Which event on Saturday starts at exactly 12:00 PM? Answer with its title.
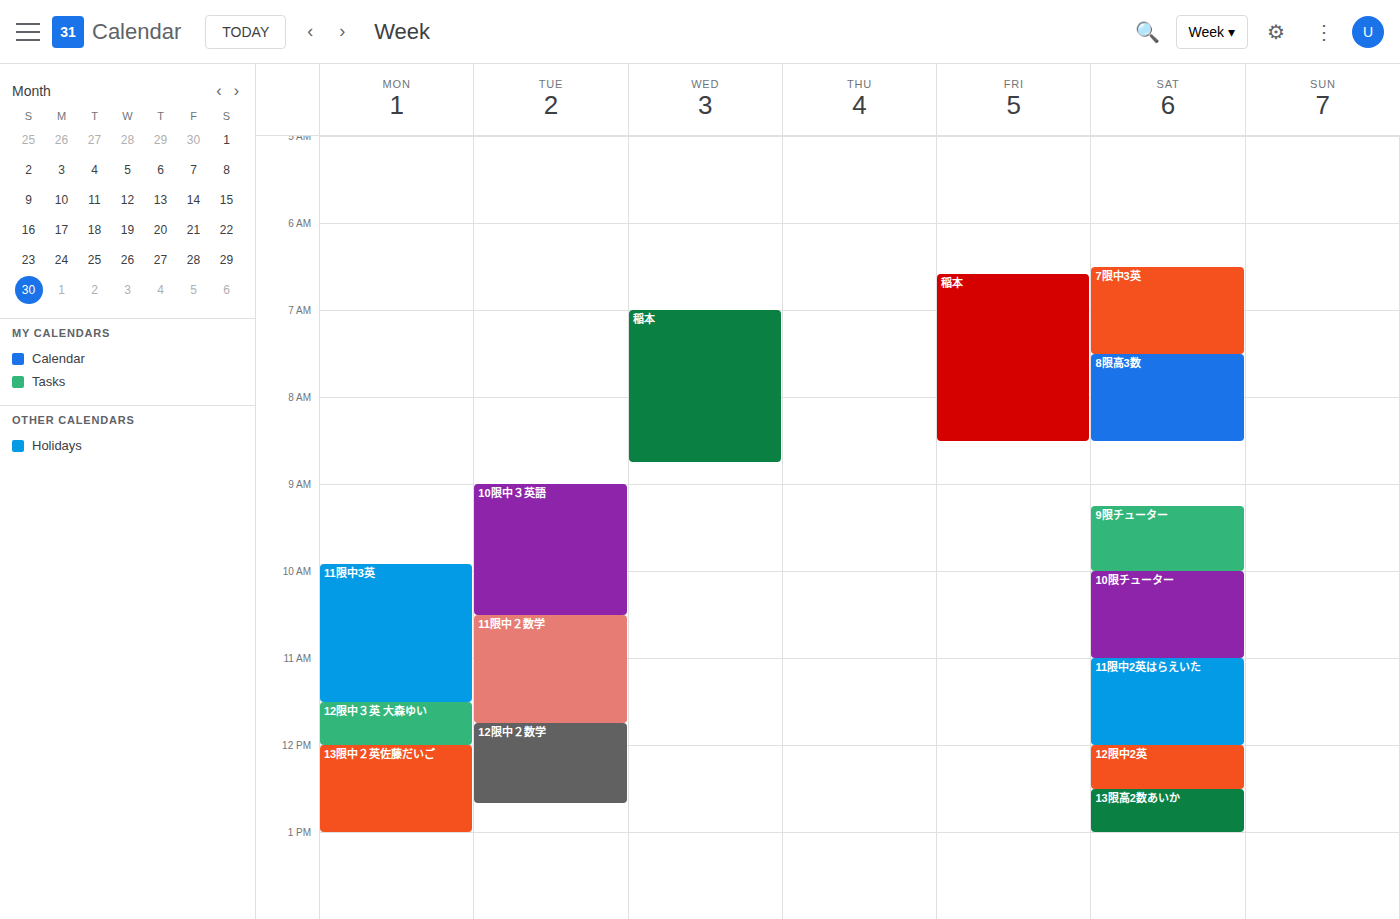
"12限中2英"